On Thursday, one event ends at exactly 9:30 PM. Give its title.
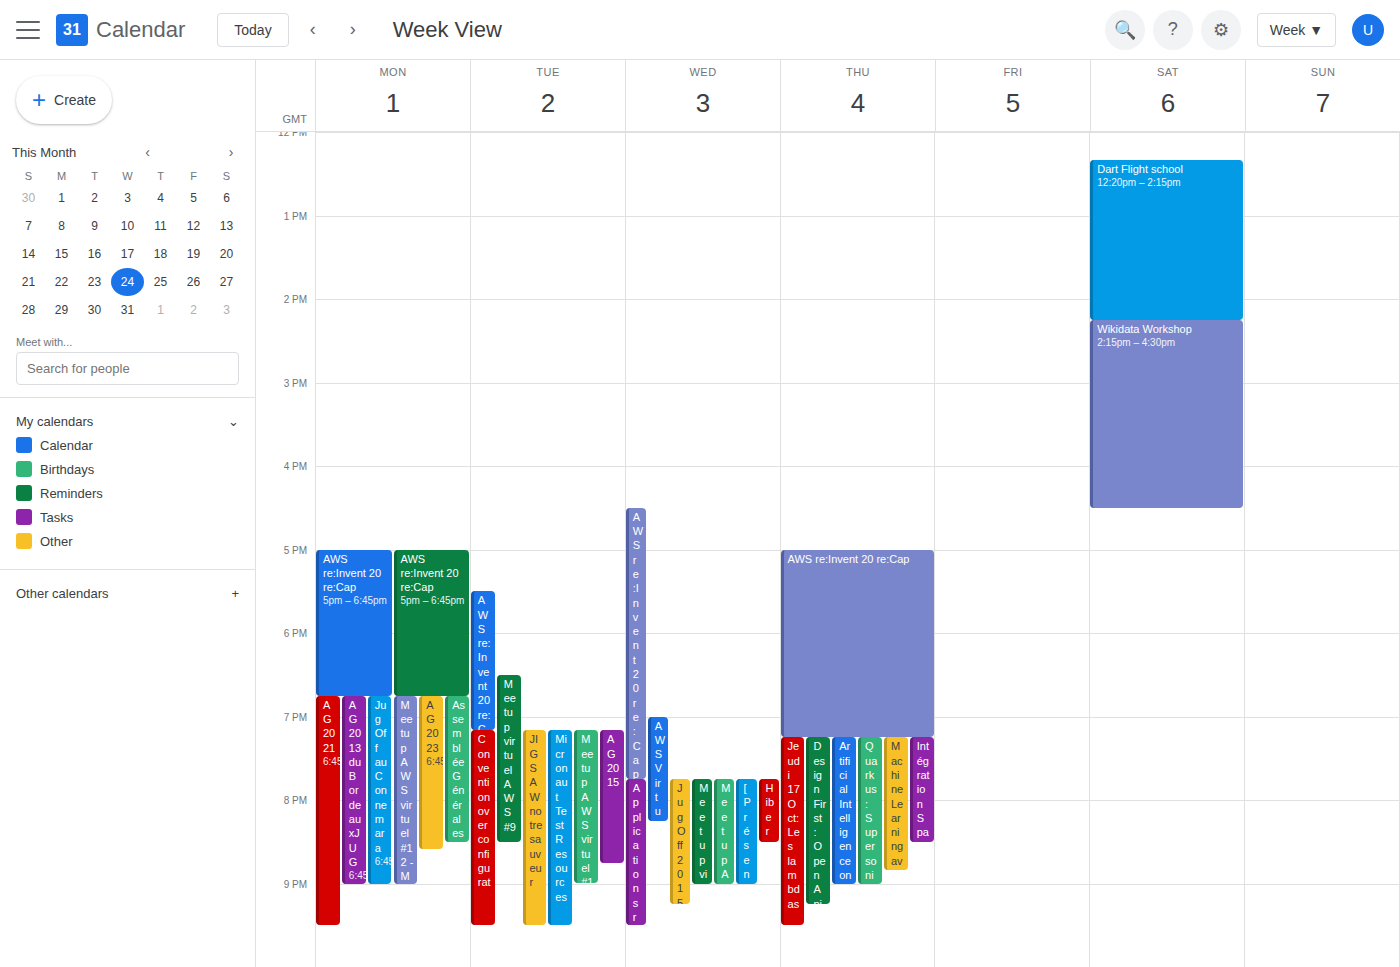
"Jeudi 17 Oct: Les lambdas"